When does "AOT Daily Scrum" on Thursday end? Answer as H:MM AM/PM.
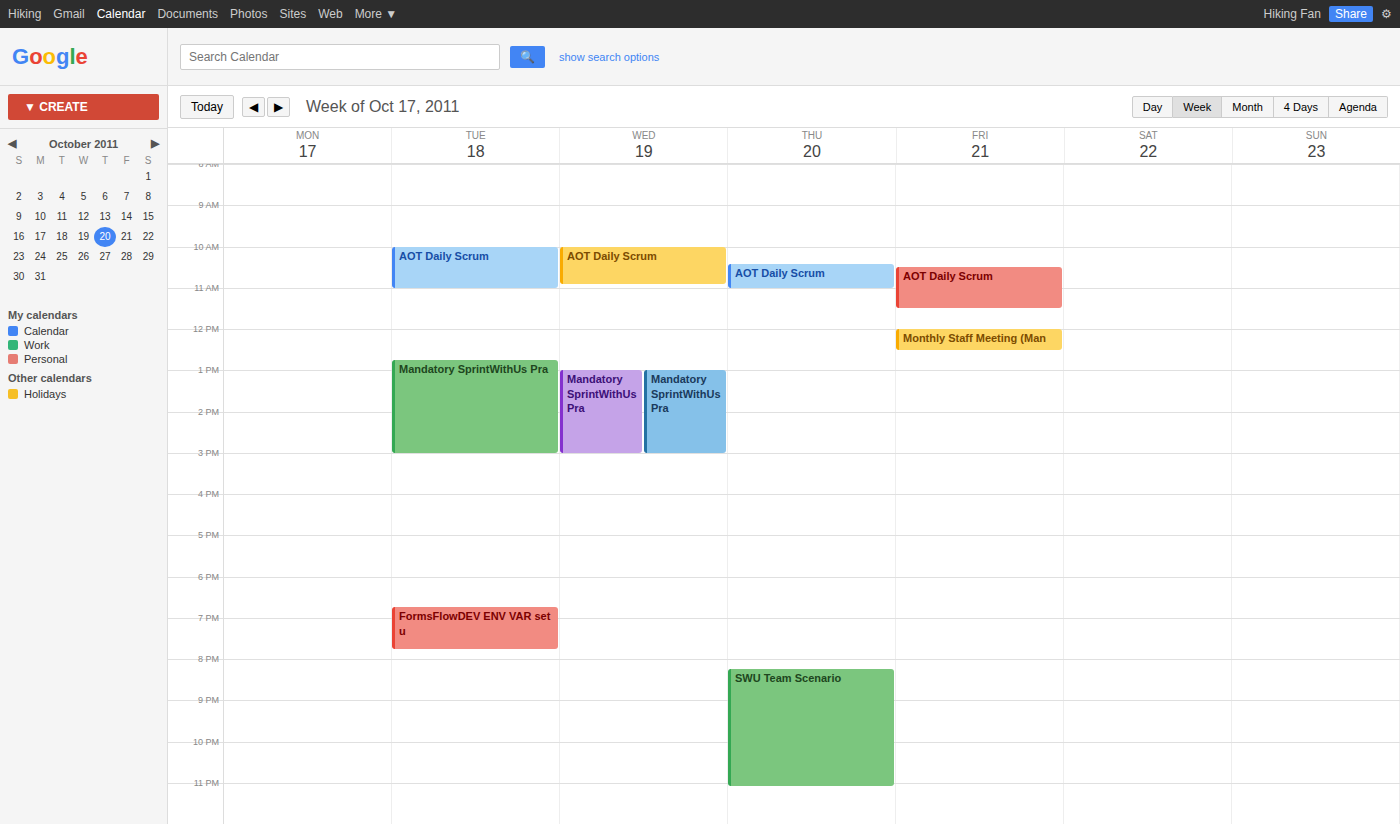
11:00 AM